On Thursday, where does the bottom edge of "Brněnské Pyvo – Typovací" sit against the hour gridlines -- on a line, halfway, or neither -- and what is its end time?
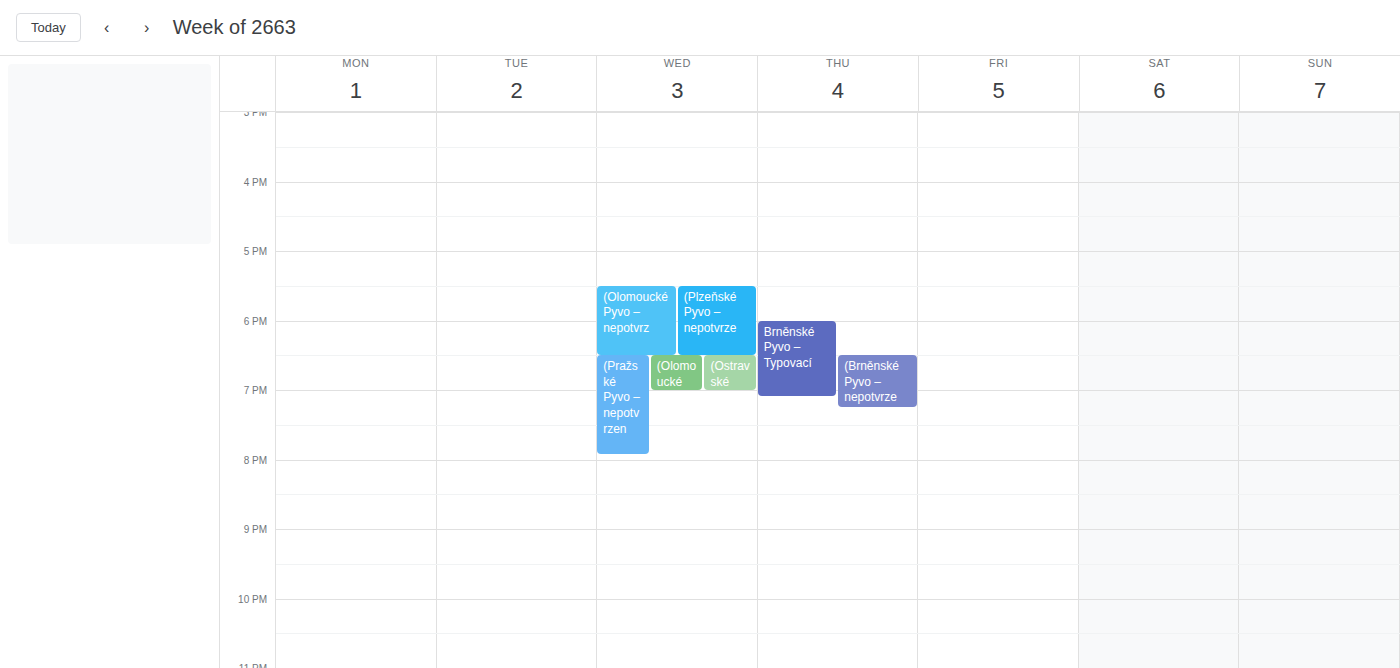
19:05 -- neither: 5 minutes below the 19:00 line and 55 minutes above the 20:00 line.